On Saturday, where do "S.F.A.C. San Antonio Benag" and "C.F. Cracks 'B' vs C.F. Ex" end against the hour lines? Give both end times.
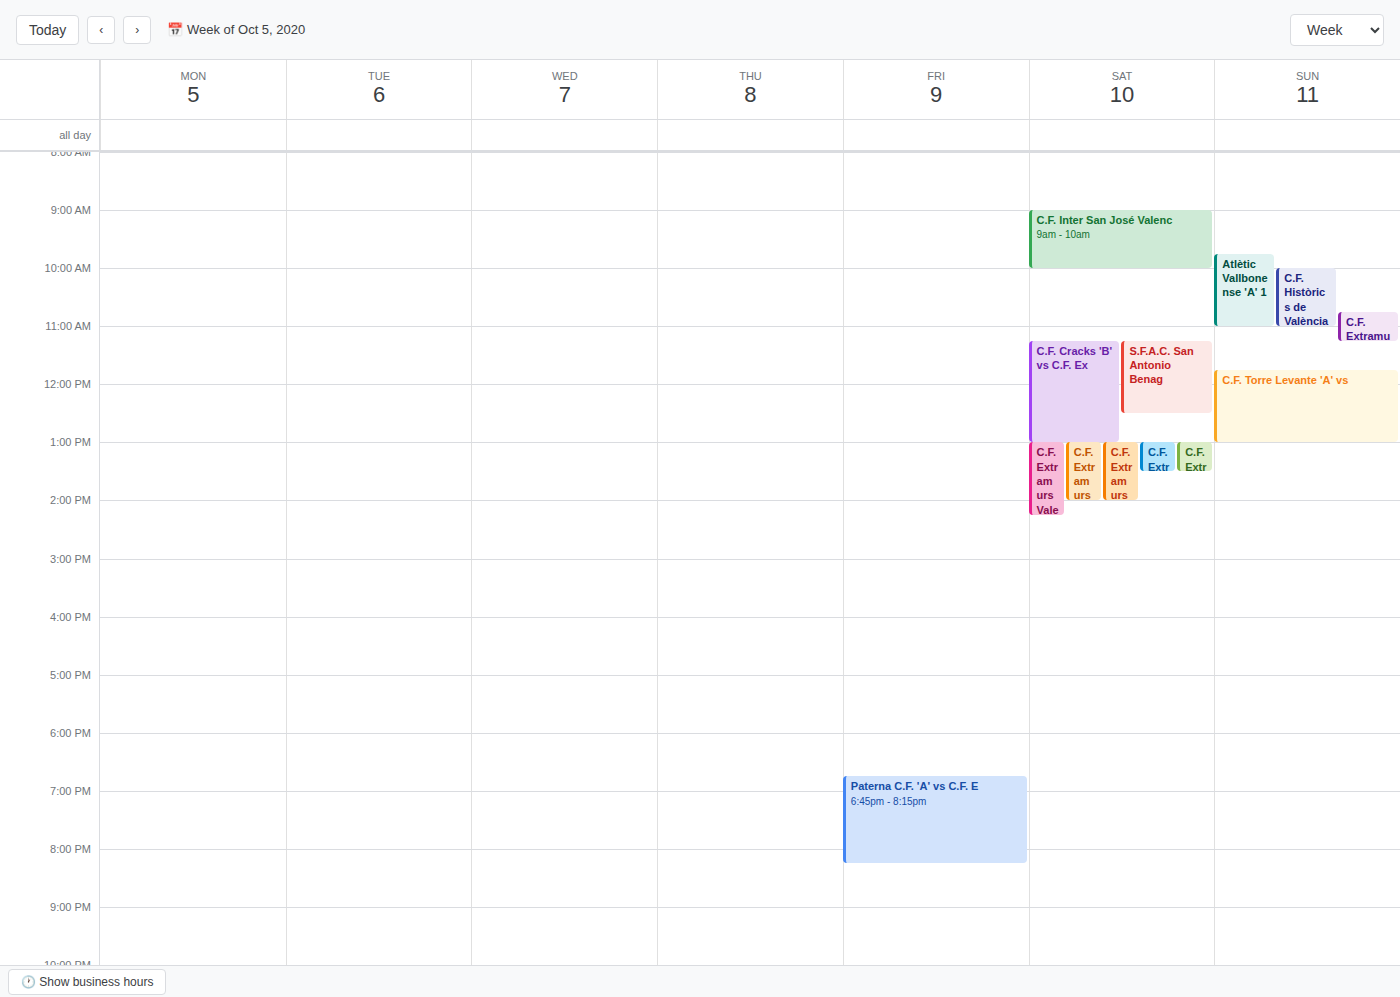
"S.F.A.C. San Antonio Benag": 12:30 PM, halfway between the 12 PM and 1 PM lines. "C.F. Cracks 'B' vs C.F. Ex": 1:00 PM, exactly on the 1 PM line.